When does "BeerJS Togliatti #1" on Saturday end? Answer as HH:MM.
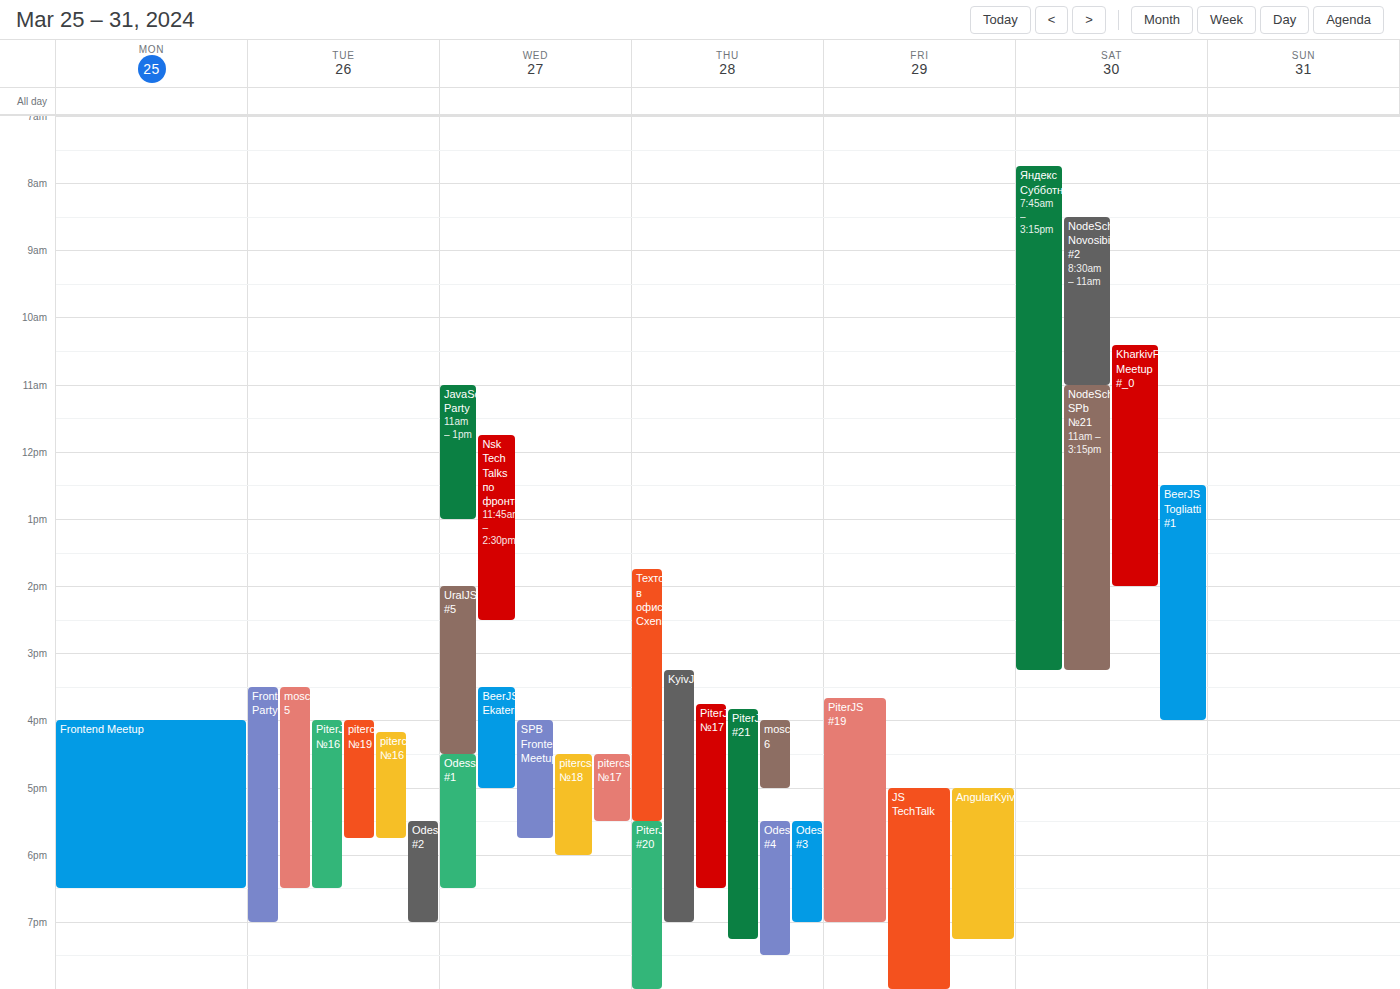
16:00